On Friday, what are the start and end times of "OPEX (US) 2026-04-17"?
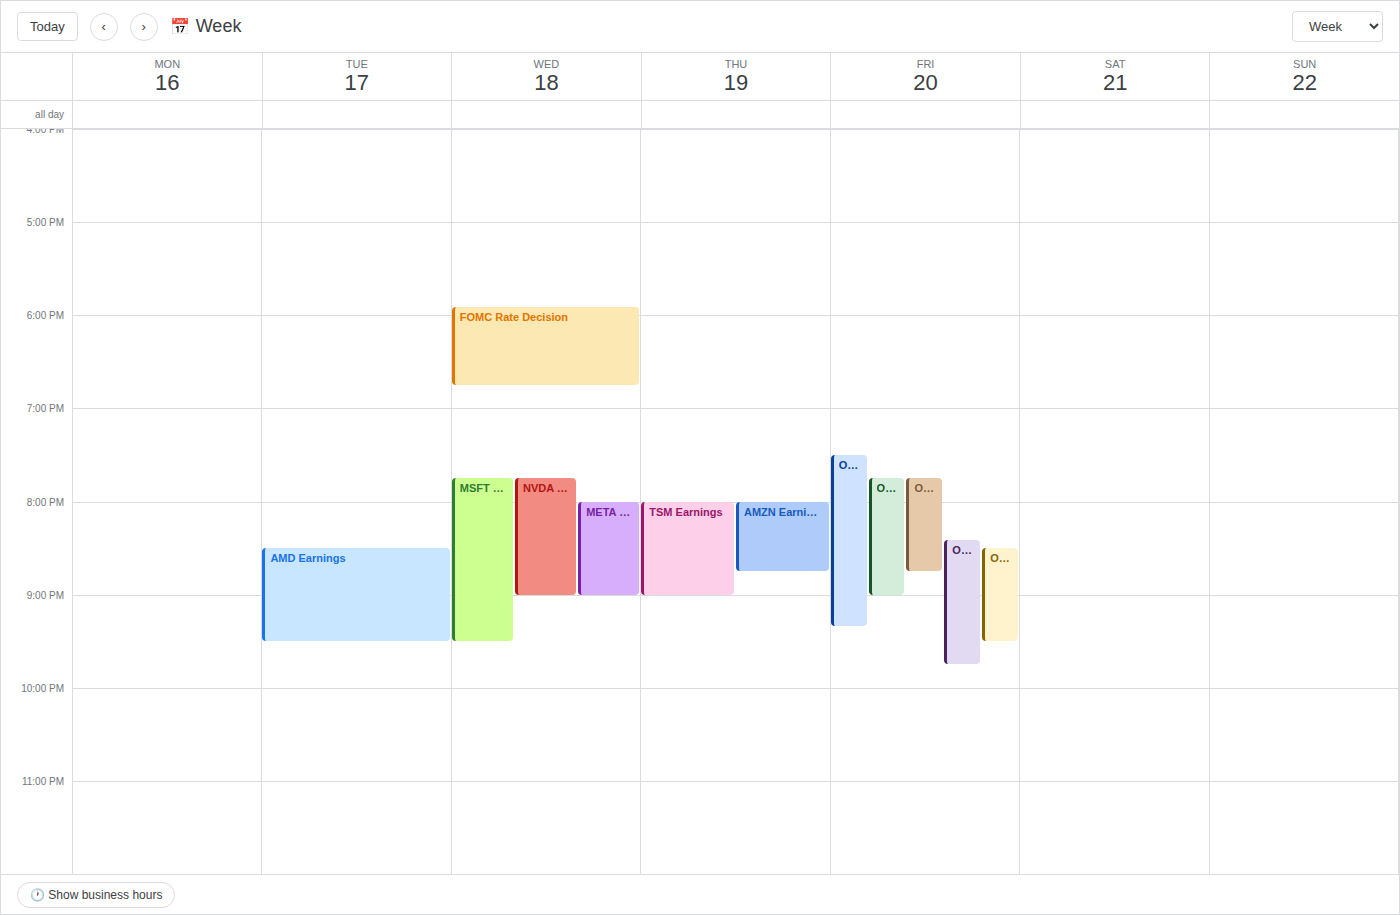
7:45 PM to 9:00 PM